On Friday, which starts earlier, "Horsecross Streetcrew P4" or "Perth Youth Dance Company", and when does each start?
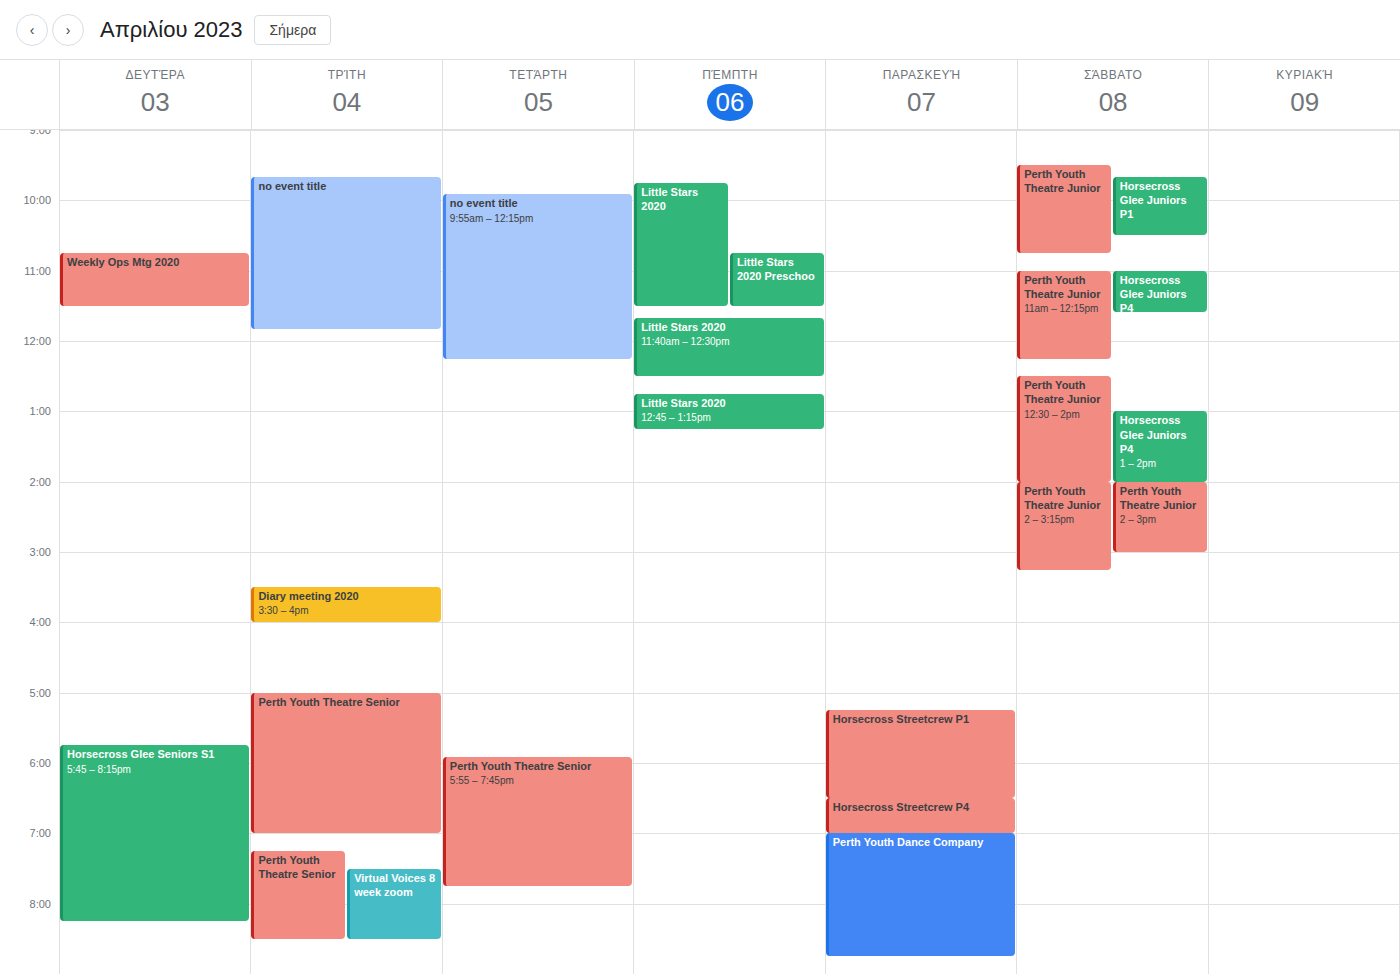
"Horsecross Streetcrew P4" 6:30 PM; "Perth Youth Dance Company" 7:00 PM.